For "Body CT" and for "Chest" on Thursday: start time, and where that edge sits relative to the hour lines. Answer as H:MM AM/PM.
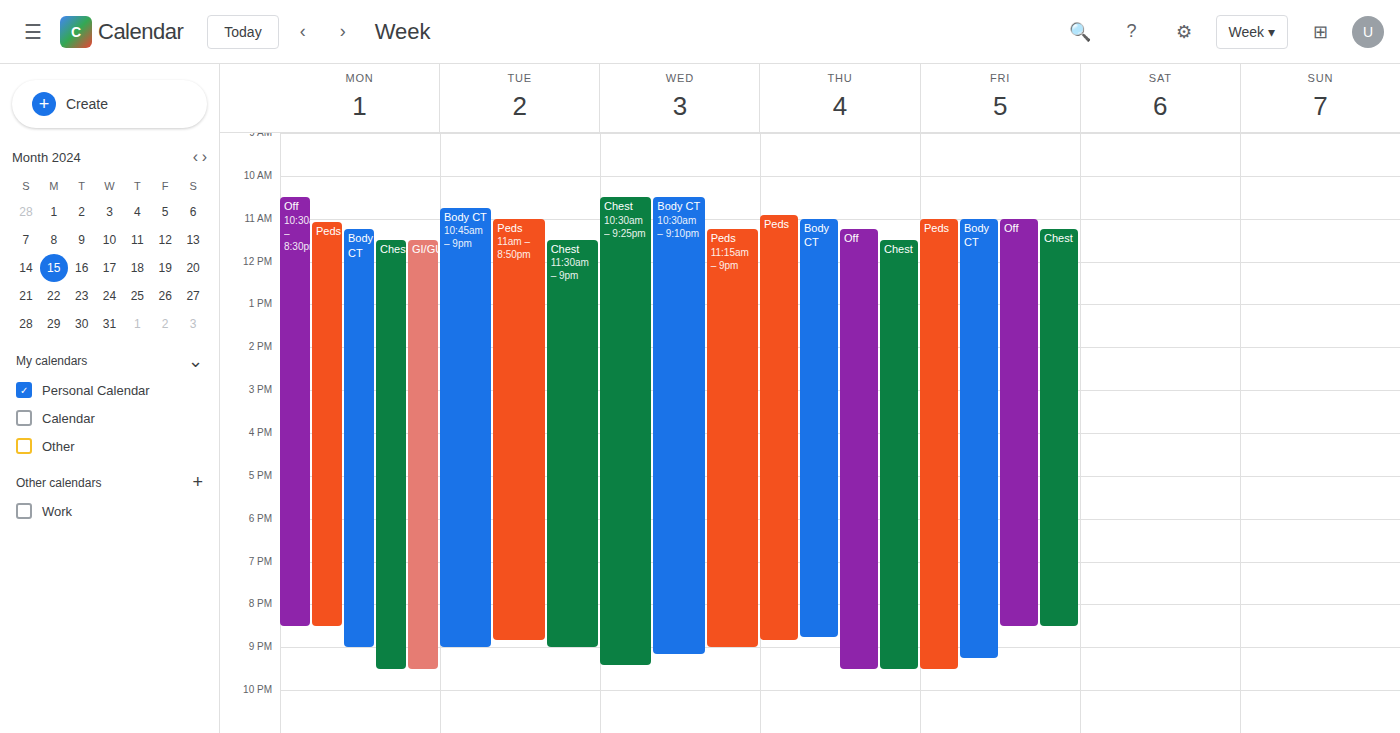
"Body CT": 11:00 AM, exactly on the 11 AM line. "Chest": 11:30 AM, halfway between the 11 AM and 12 PM lines.